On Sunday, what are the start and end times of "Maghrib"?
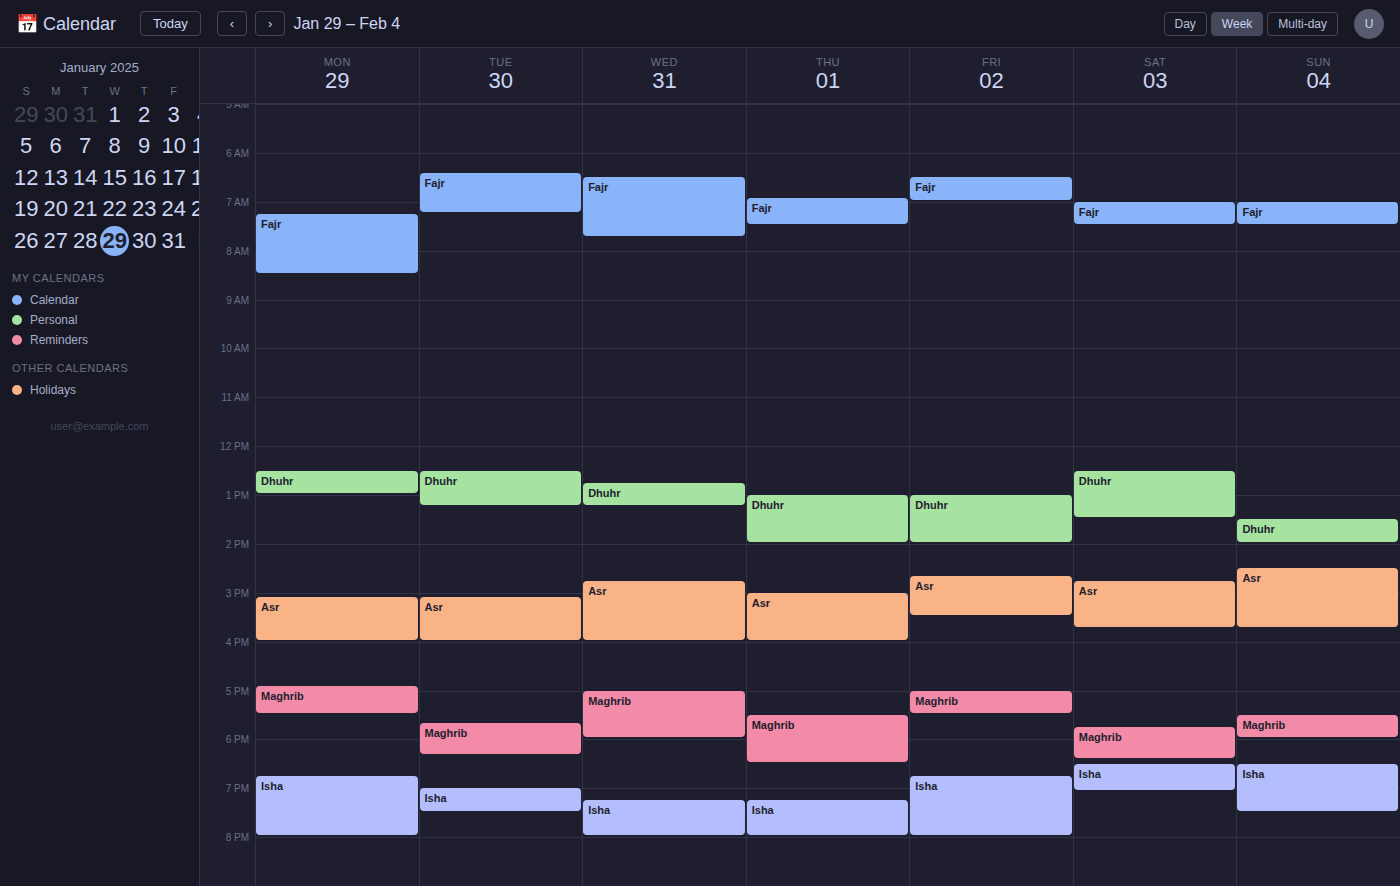
5:30 PM to 6:00 PM